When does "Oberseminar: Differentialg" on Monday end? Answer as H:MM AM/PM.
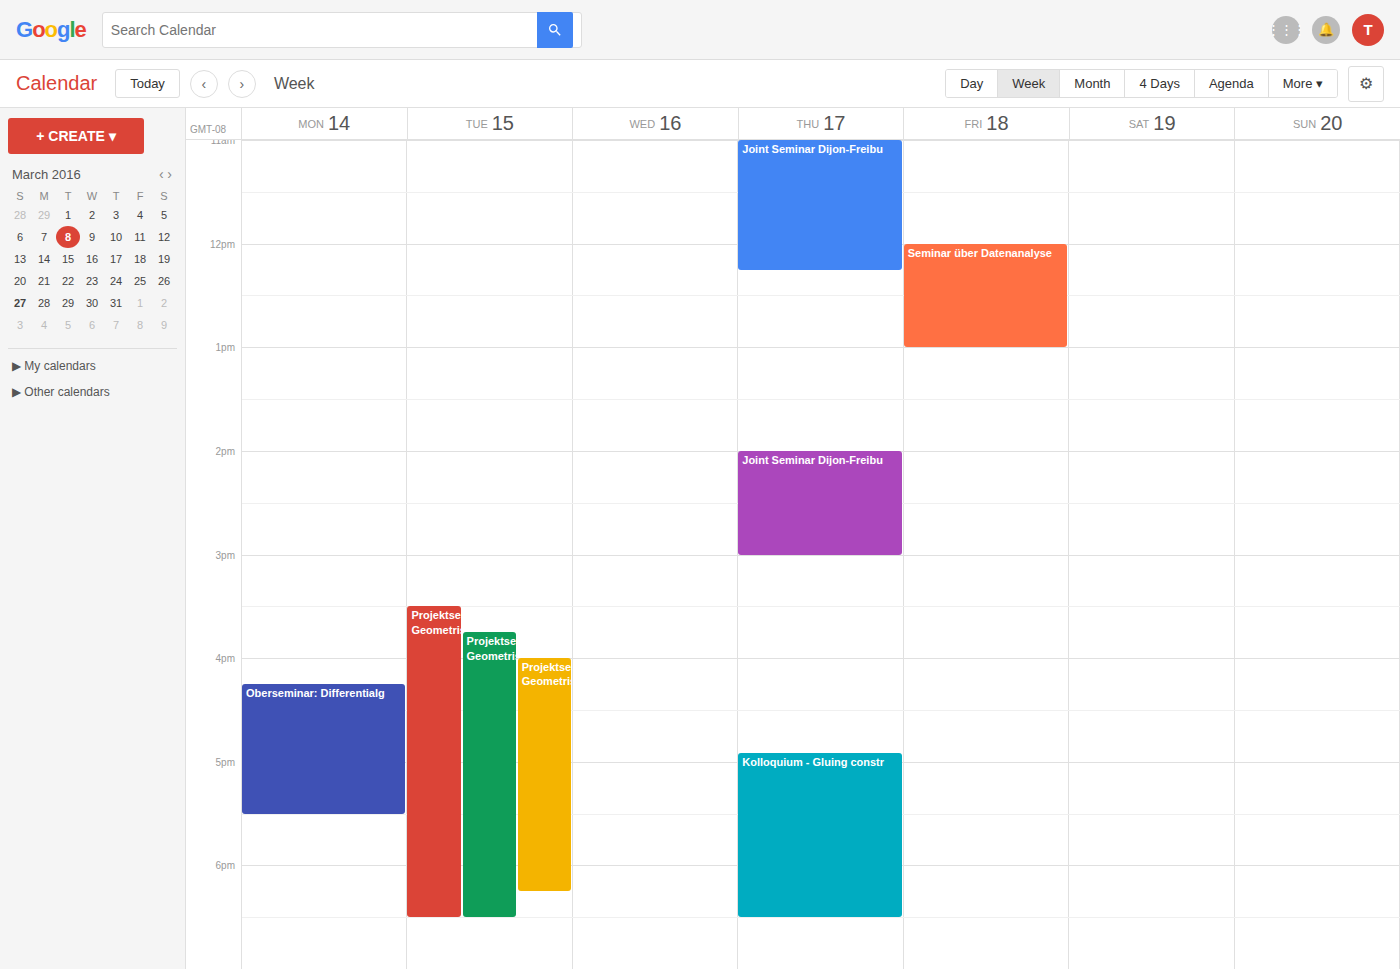
5:30 PM